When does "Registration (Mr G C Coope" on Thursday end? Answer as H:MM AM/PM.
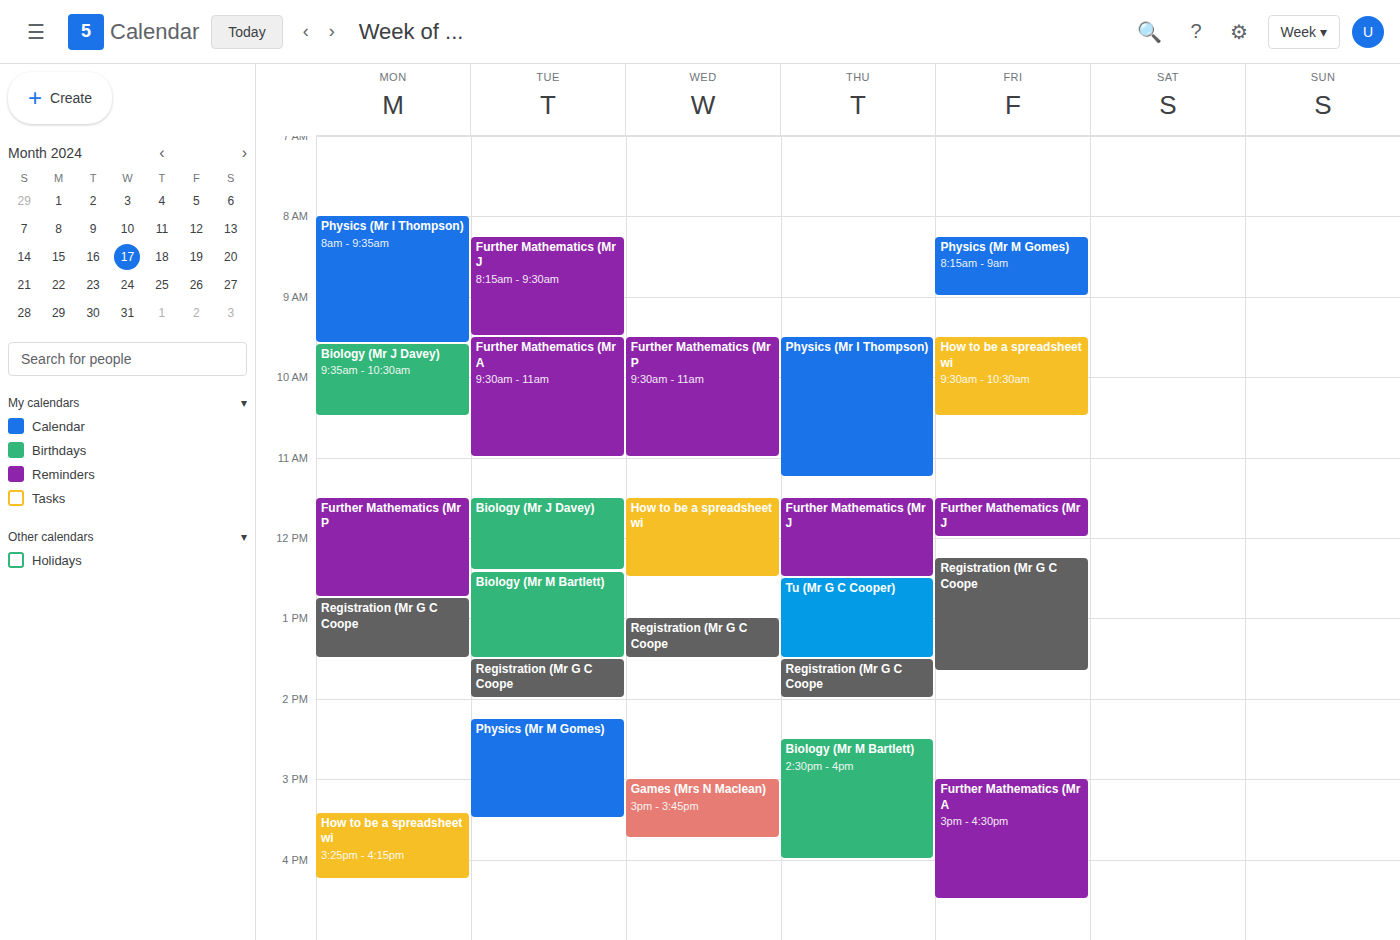
2:00 PM